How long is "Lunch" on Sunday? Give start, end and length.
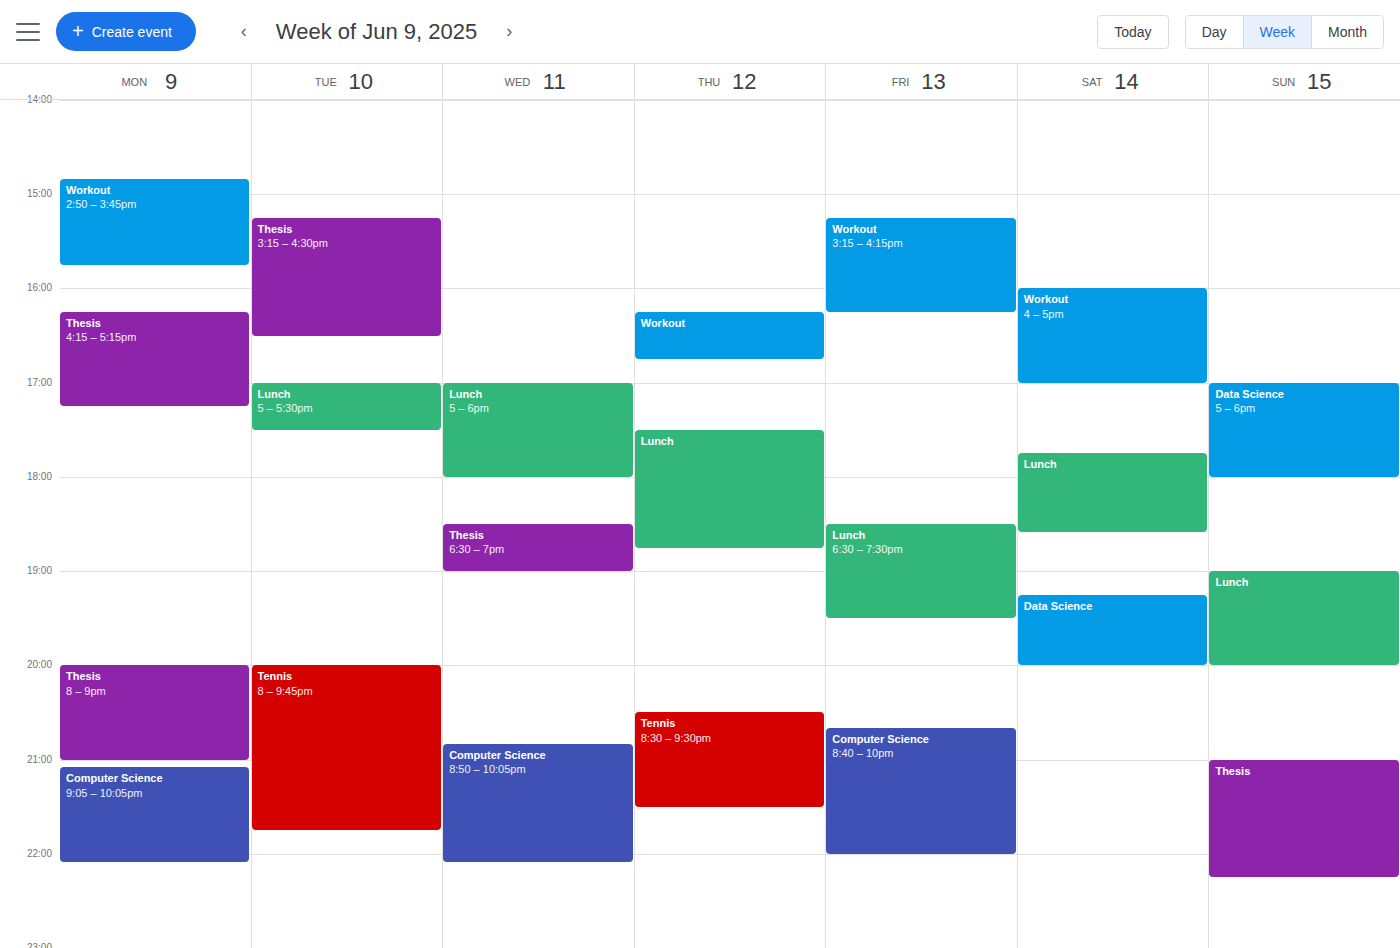
7:00 PM to 8:00 PM, 1 hour